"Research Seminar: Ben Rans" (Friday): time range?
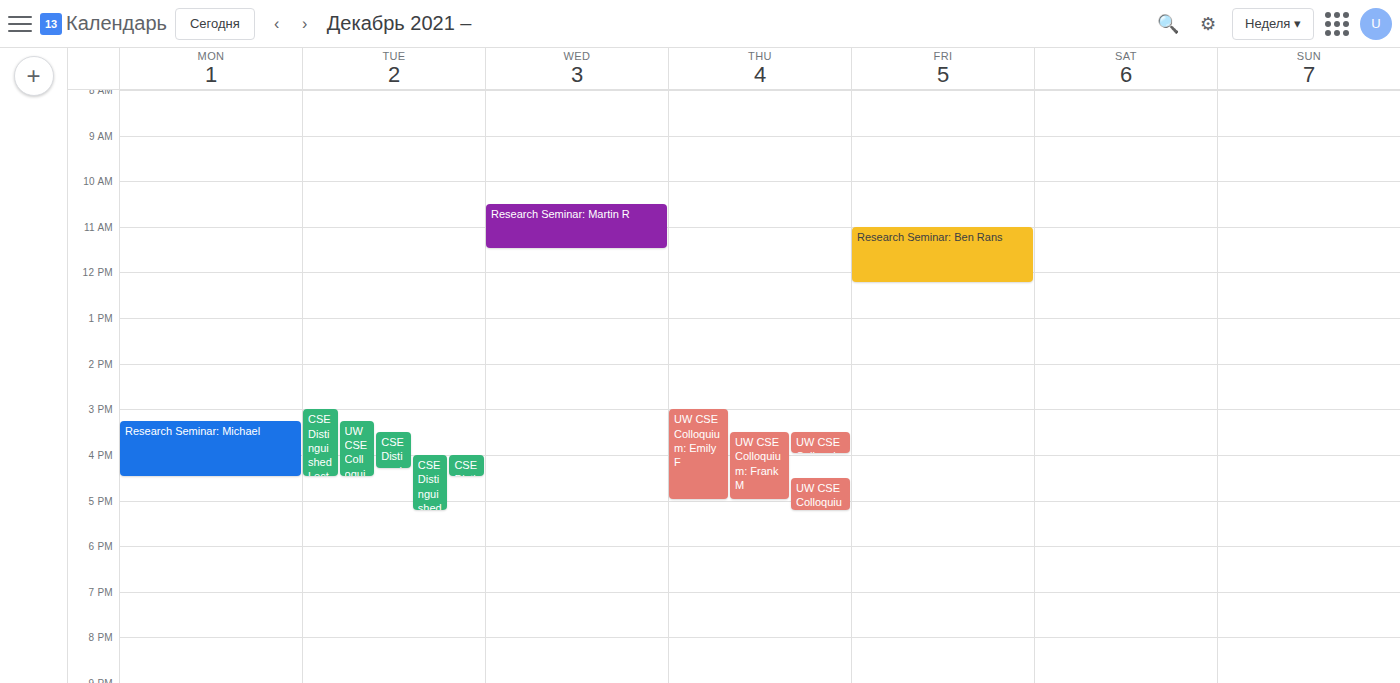
11:00 AM to 12:15 PM